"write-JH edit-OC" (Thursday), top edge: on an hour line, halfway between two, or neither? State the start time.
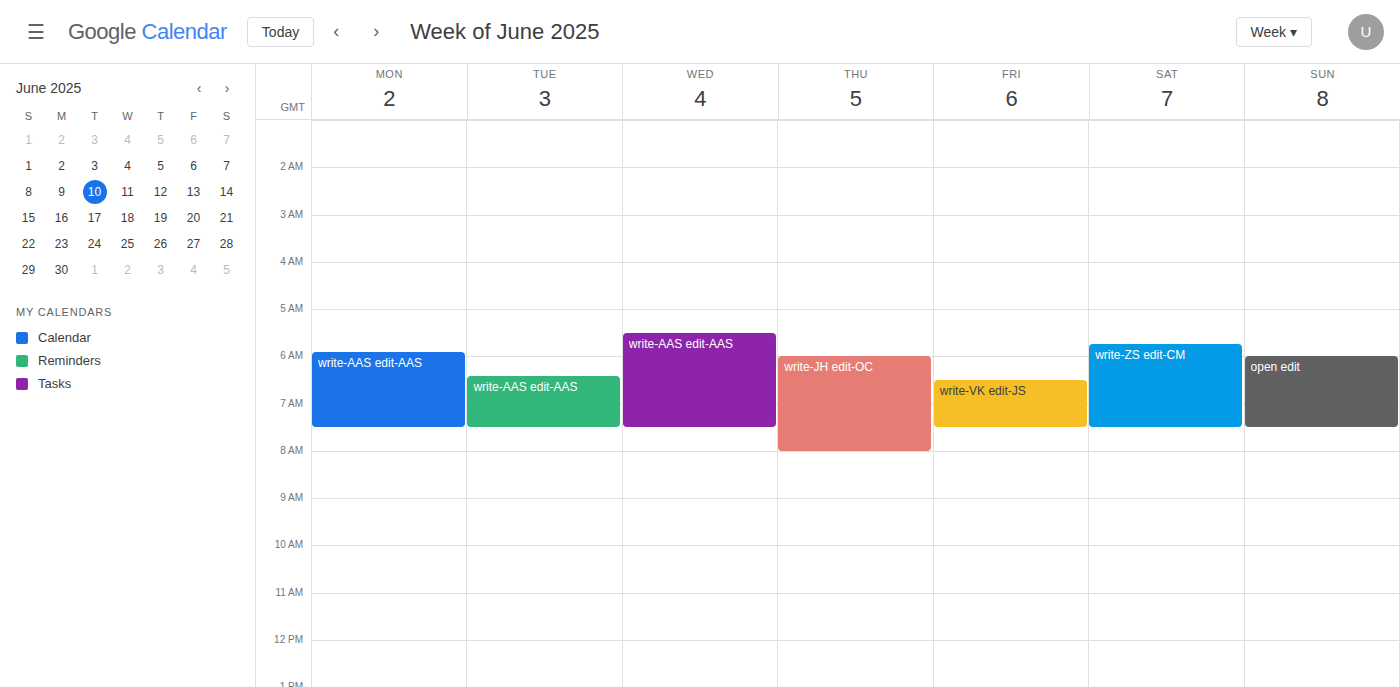
6:00 AM -- exactly on the 6 AM line.